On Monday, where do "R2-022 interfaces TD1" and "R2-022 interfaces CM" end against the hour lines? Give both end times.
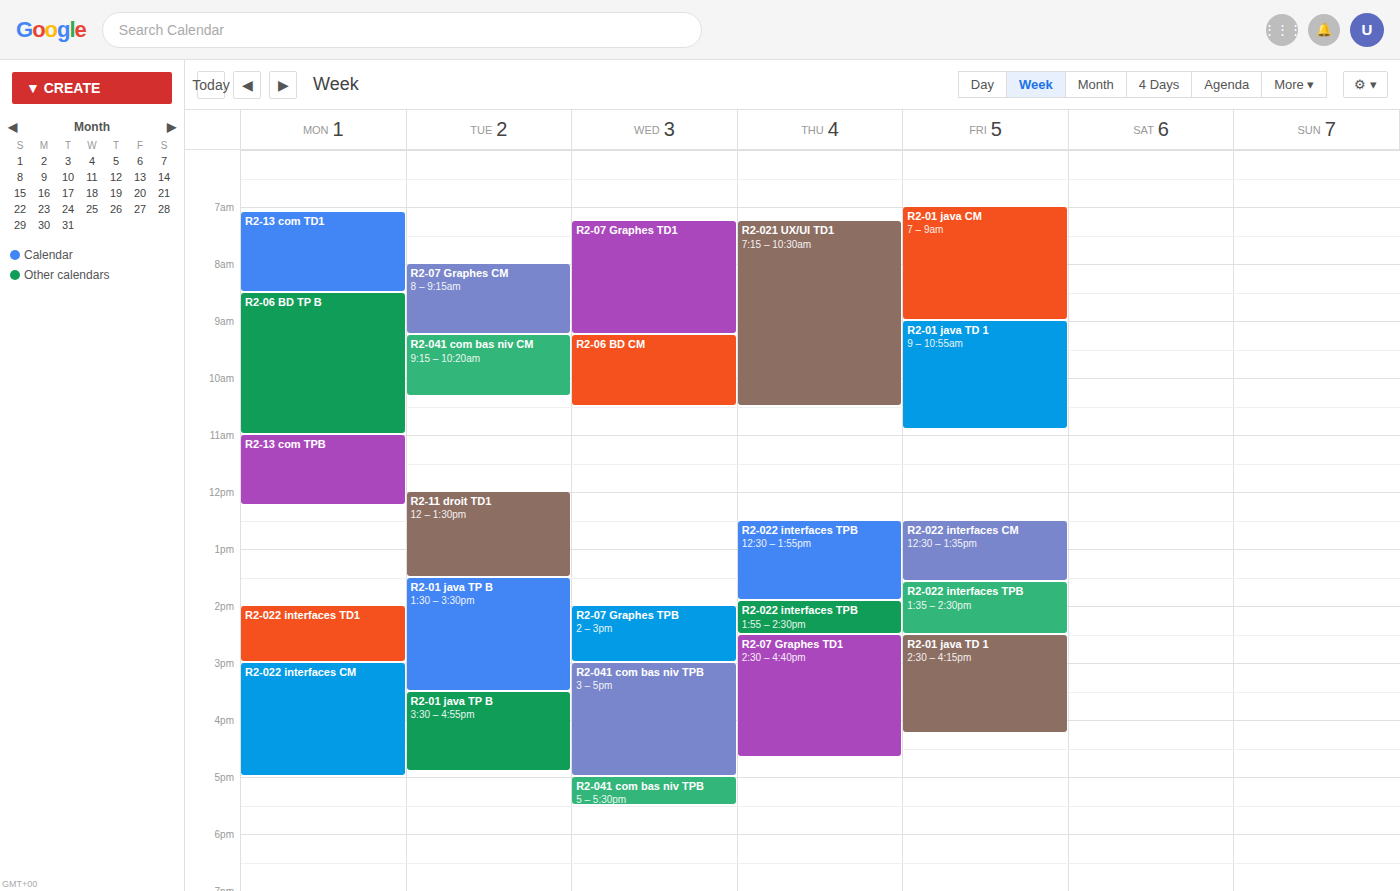
"R2-022 interfaces TD1": 3:00 PM, exactly on the 3 PM line. "R2-022 interfaces CM": 5:00 PM, exactly on the 5 PM line.